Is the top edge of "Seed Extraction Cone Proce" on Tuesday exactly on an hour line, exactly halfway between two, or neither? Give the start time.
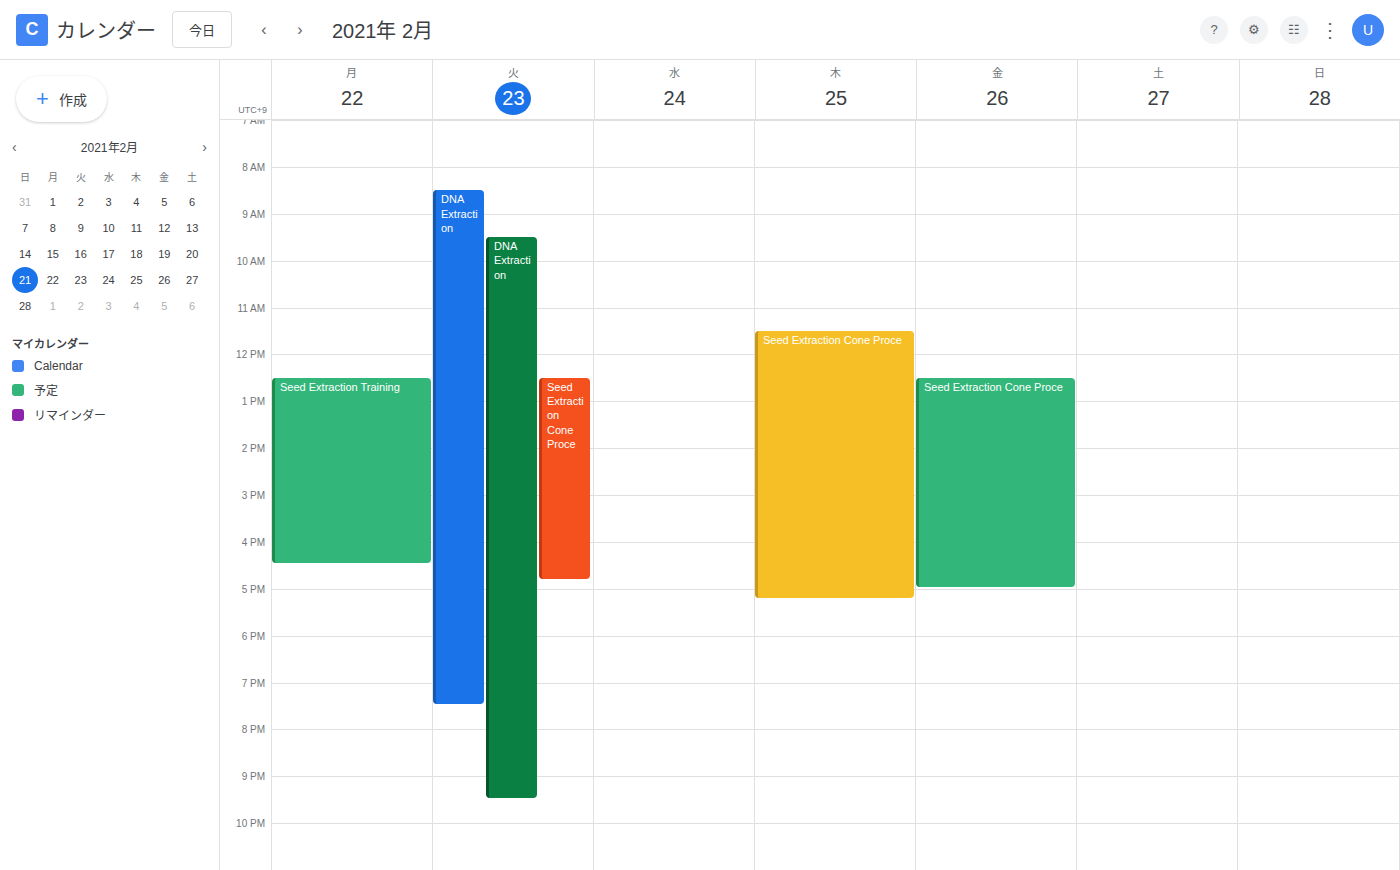
12:30 PM -- halfway between the 12 PM and 1 PM lines.